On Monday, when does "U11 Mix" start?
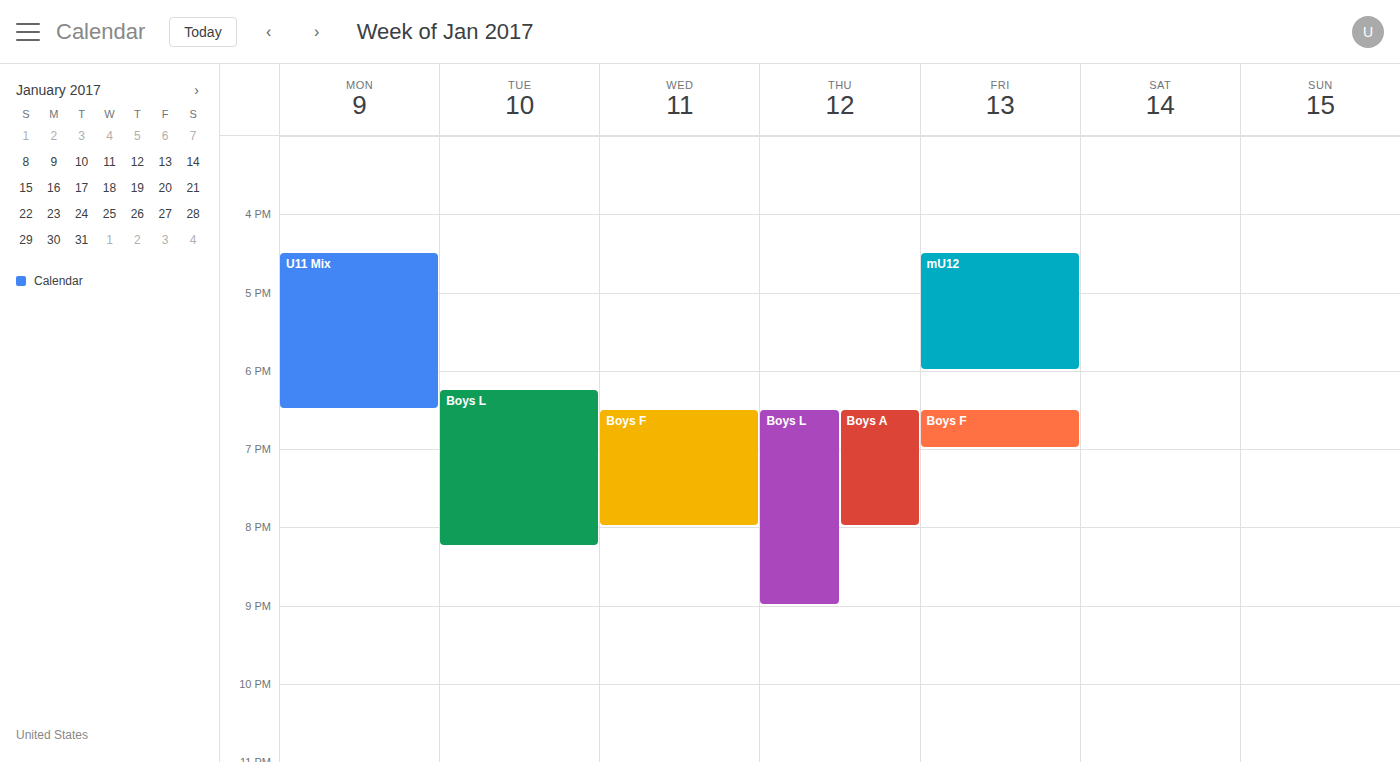
4:30 PM